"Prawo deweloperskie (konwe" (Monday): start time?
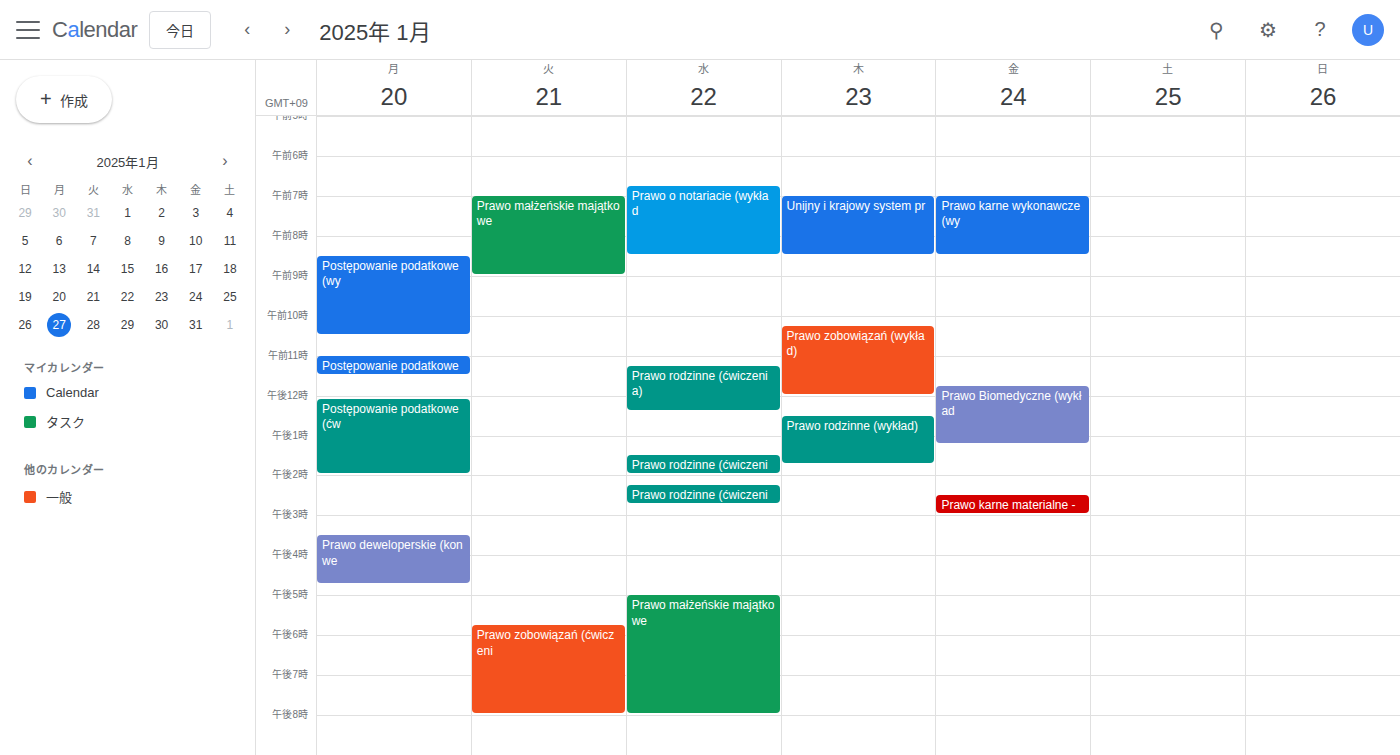
3:30 PM